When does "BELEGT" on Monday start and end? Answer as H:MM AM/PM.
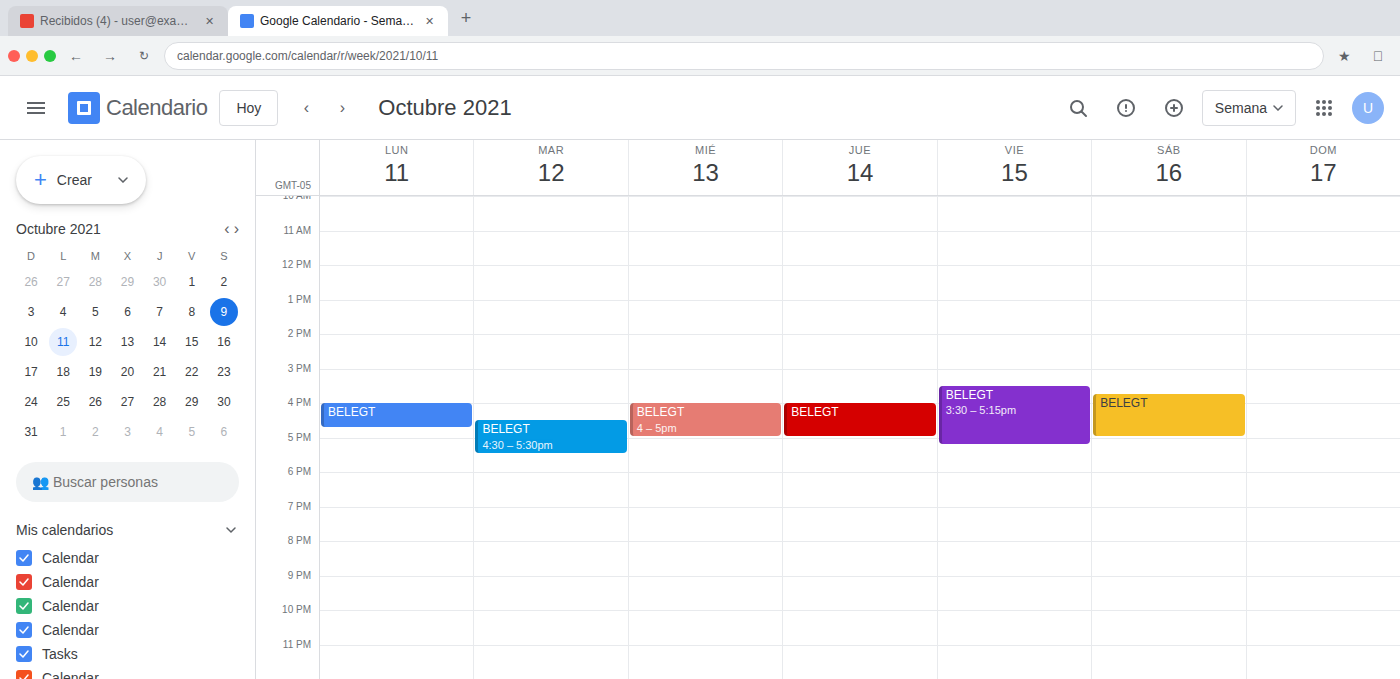
4:00 PM to 4:45 PM